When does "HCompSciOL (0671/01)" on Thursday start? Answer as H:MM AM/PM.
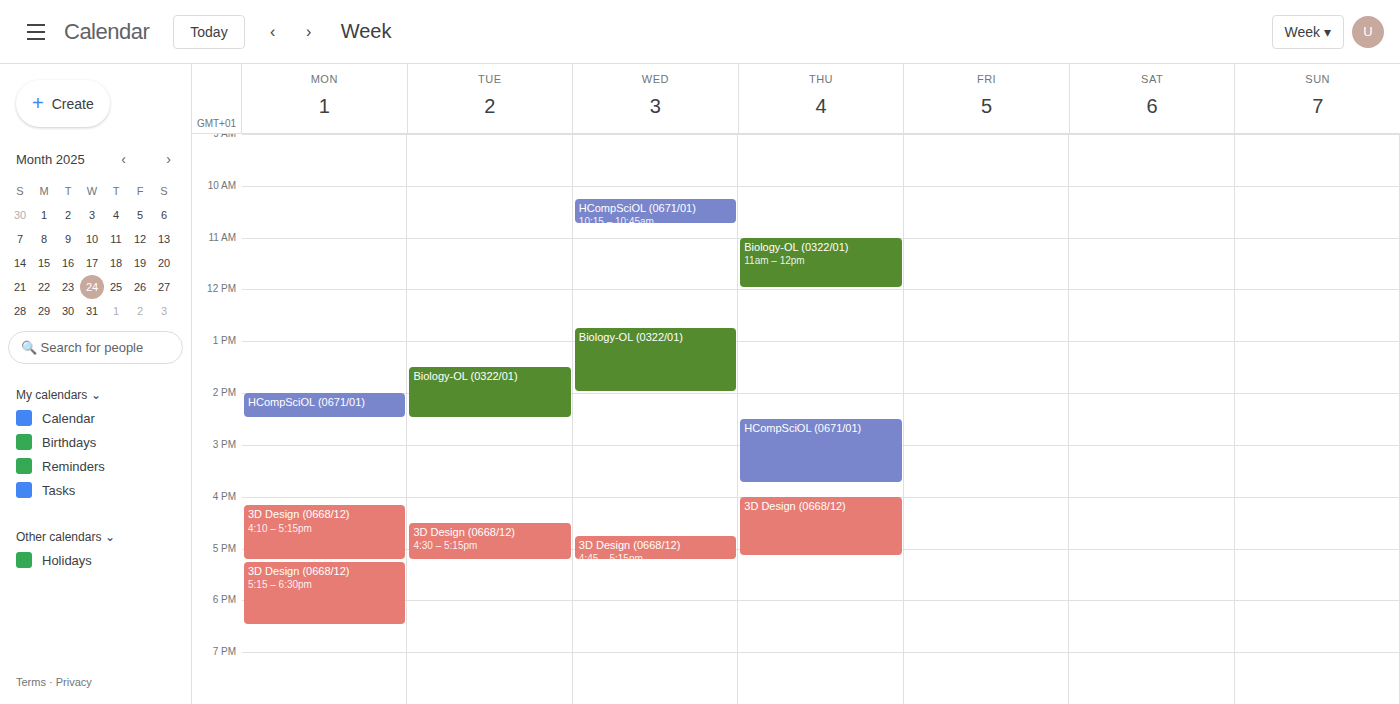
2:30 PM